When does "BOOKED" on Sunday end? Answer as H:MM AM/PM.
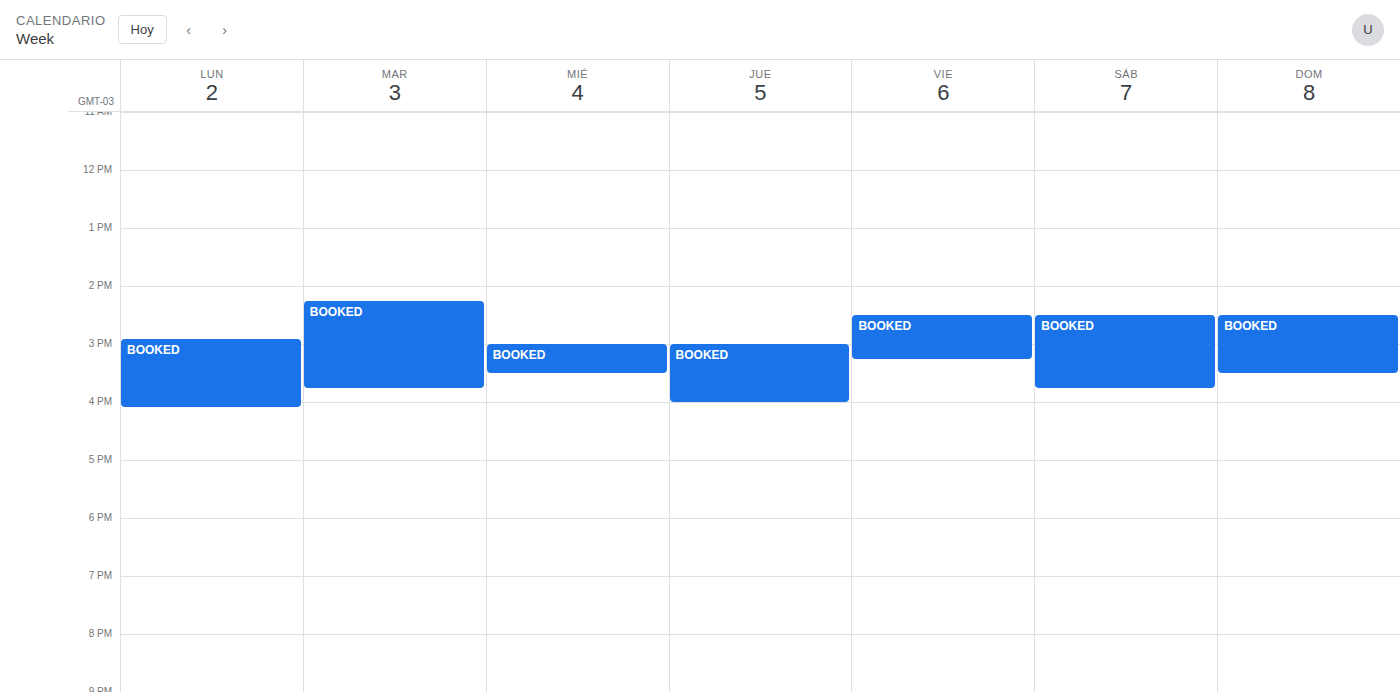
3:30 PM